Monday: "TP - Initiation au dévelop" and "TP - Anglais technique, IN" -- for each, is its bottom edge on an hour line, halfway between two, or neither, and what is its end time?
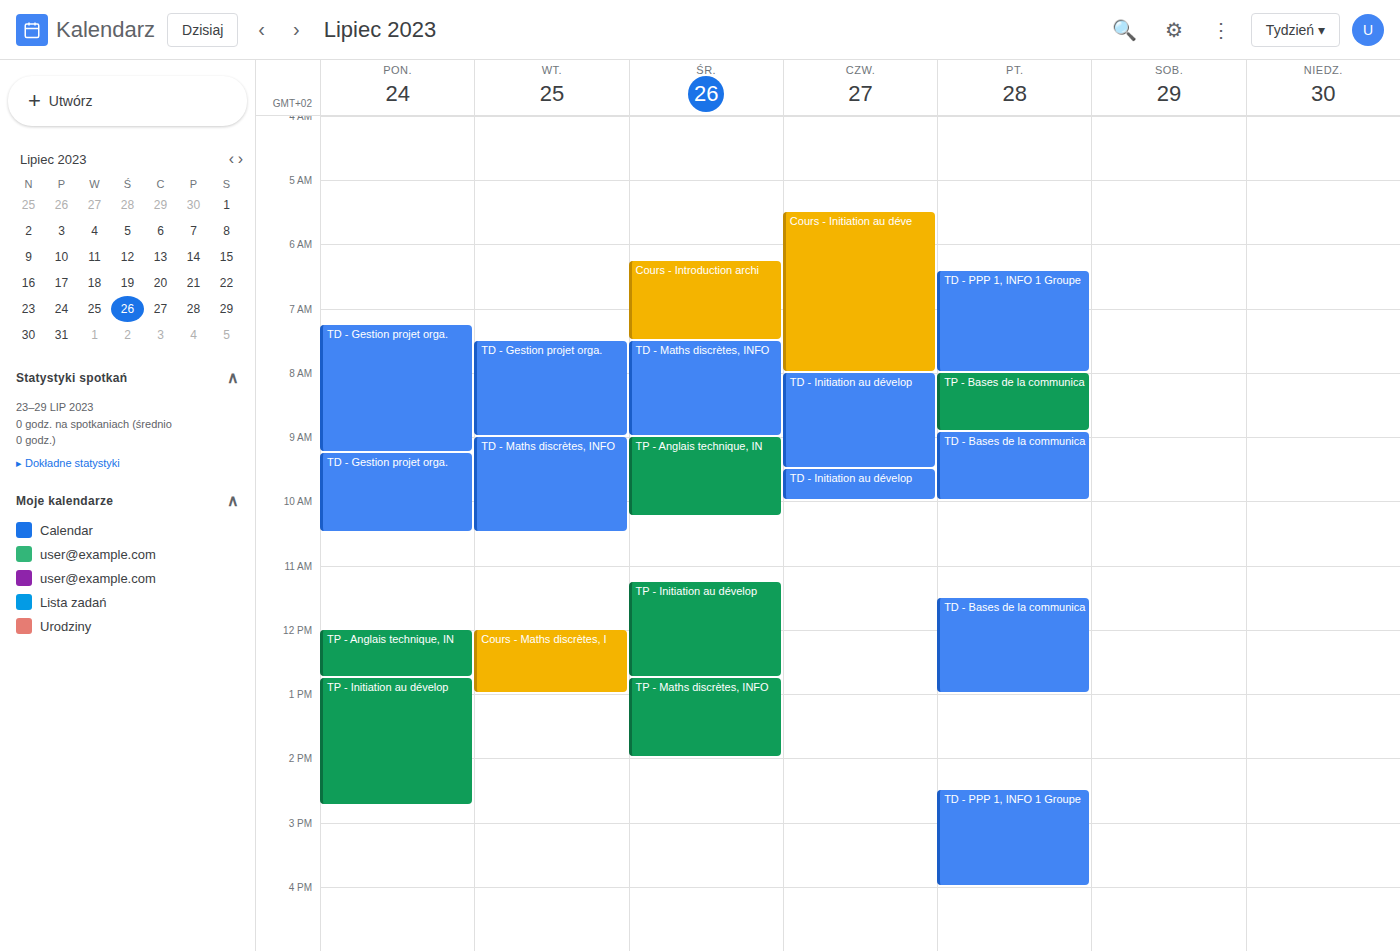
"TP - Initiation au dévelop": 2:45 PM, neither: three quarters of the way from the 2 PM line to the 3 PM line. "TP - Anglais technique, IN": 12:45 PM, neither: three quarters of the way from the 12 PM line to the 1 PM line.